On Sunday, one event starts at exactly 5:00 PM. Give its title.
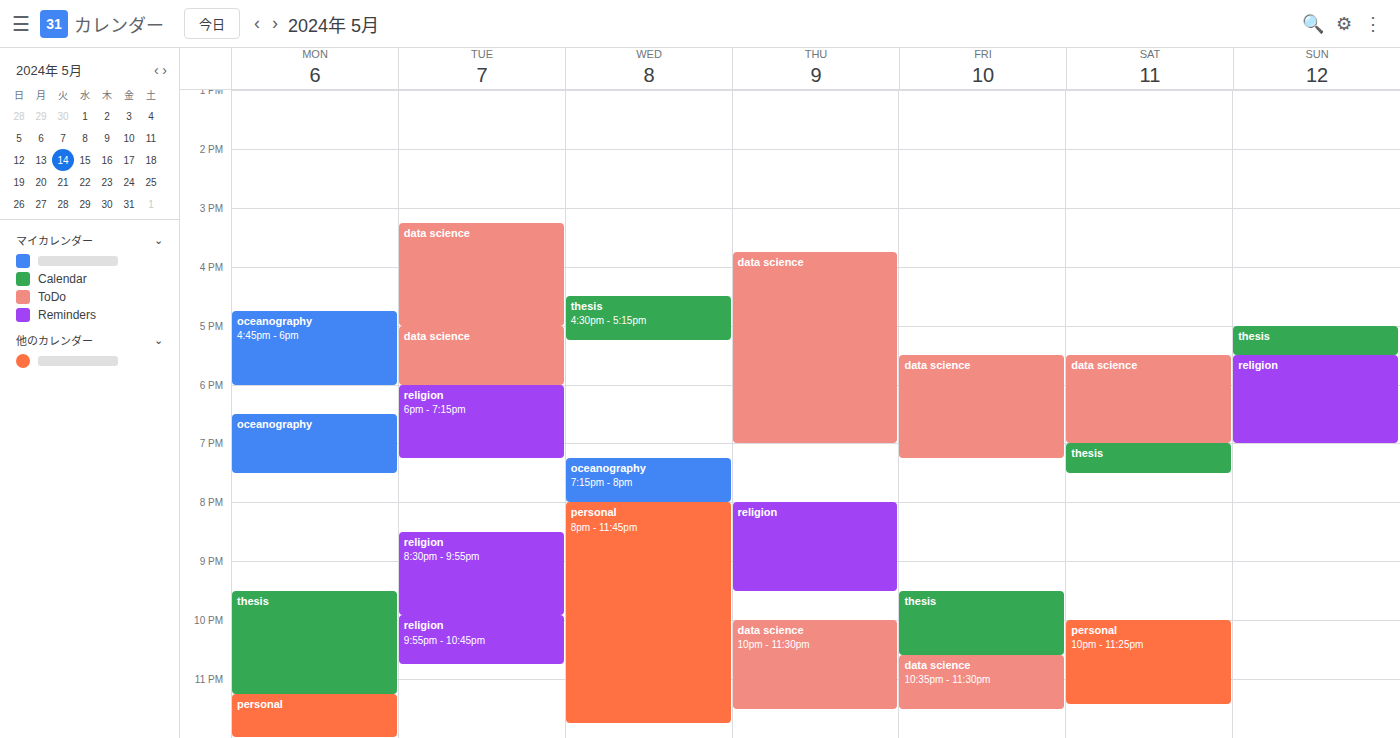
"thesis"